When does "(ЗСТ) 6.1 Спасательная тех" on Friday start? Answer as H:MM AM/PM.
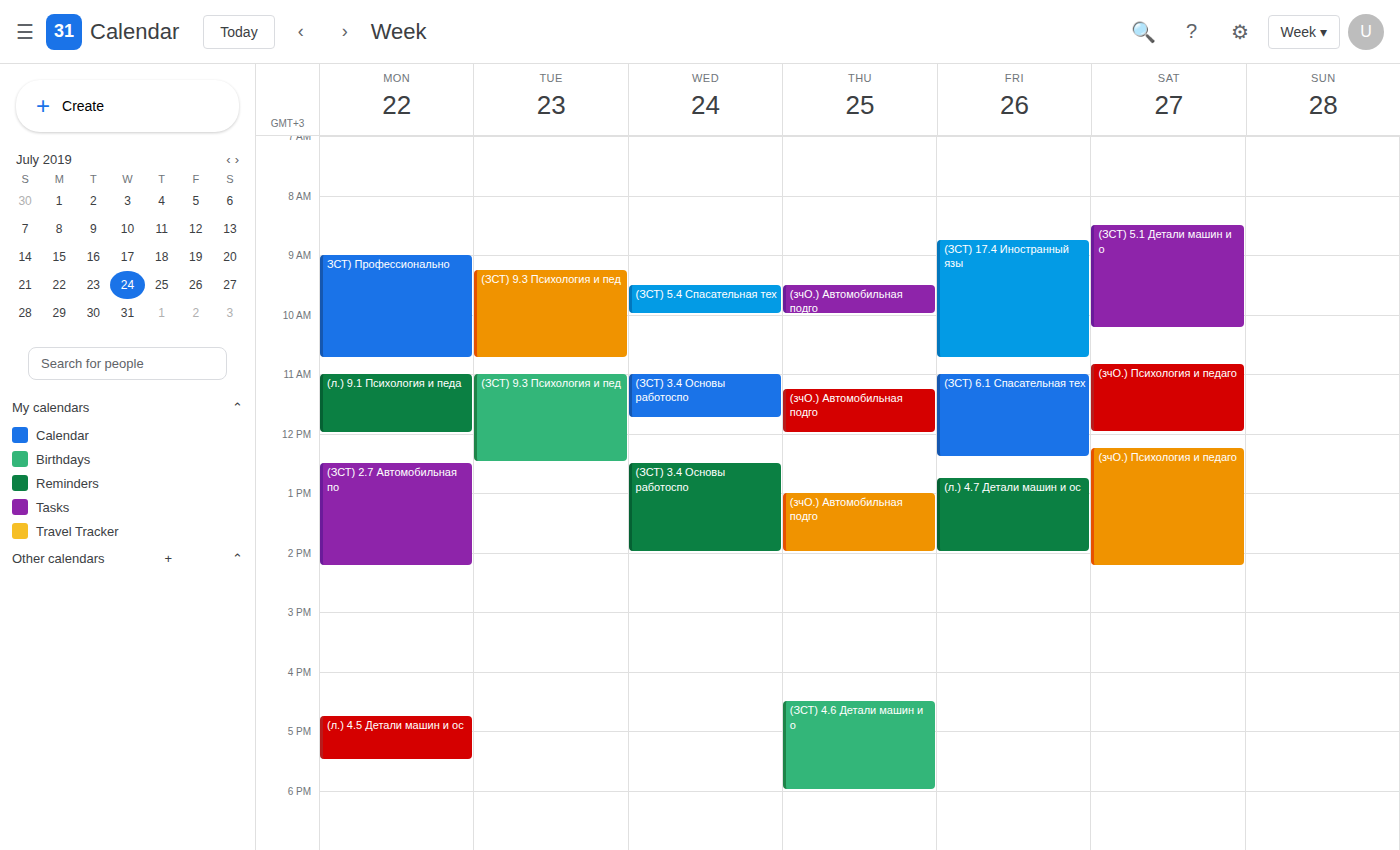
11:00 AM